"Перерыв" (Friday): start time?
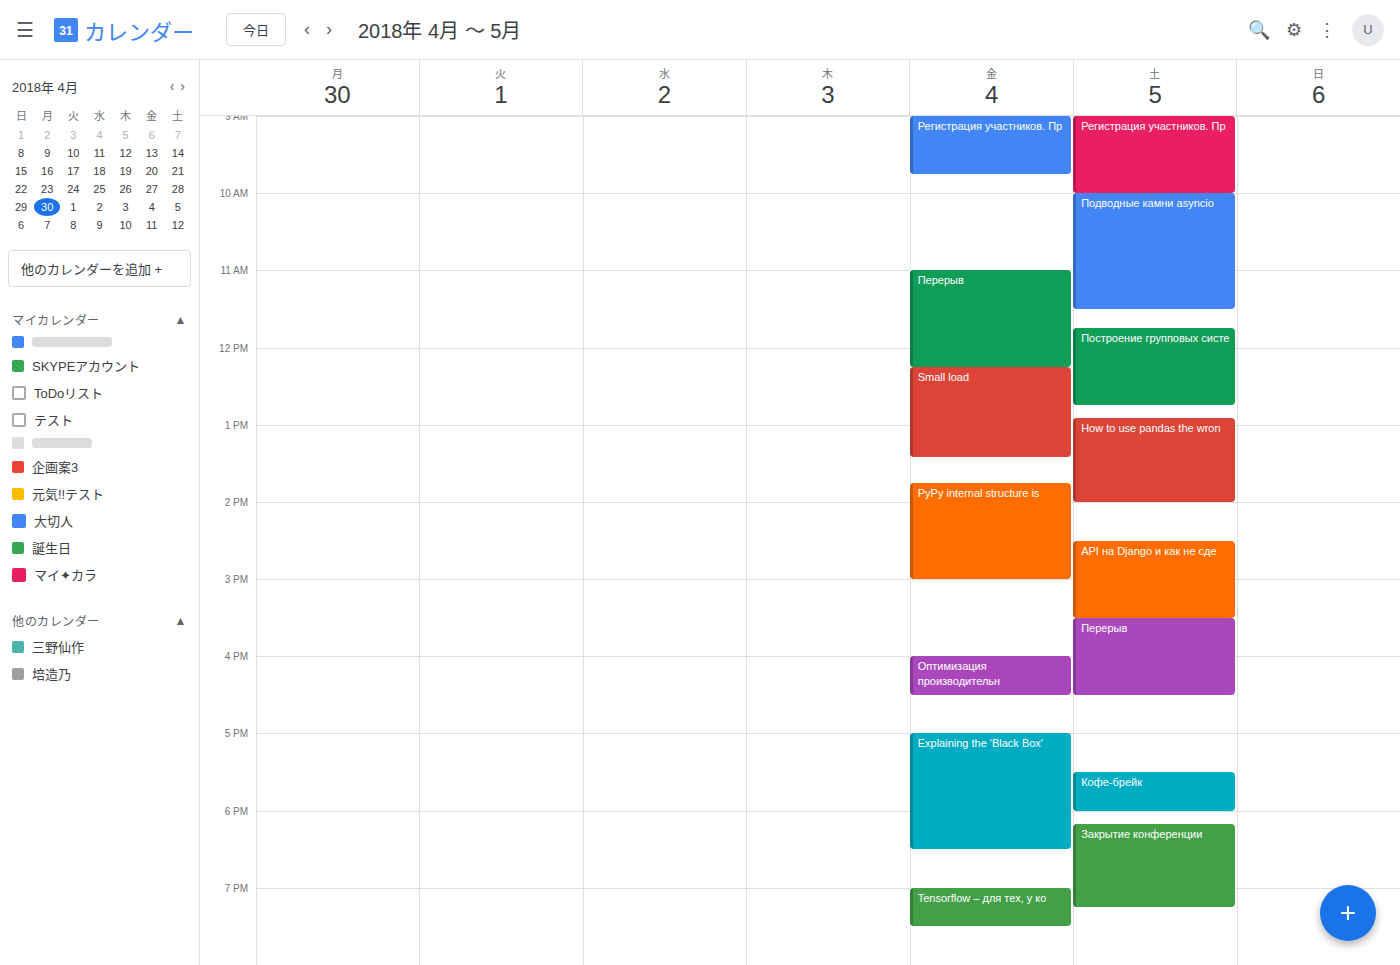
11:00 AM